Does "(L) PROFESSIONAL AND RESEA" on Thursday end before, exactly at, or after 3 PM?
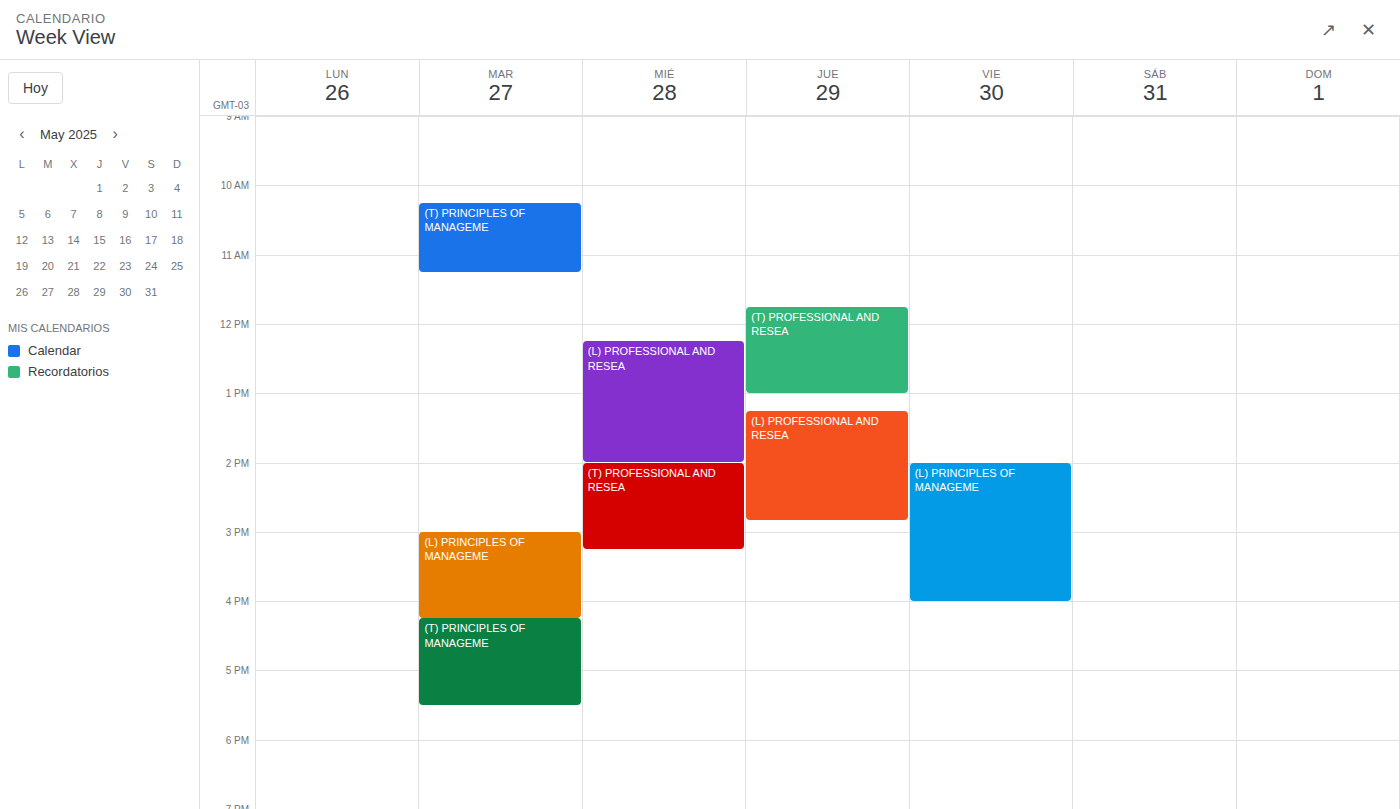
2:50 PM -- before 3 PM, 10 minutes above the 3 PM line.